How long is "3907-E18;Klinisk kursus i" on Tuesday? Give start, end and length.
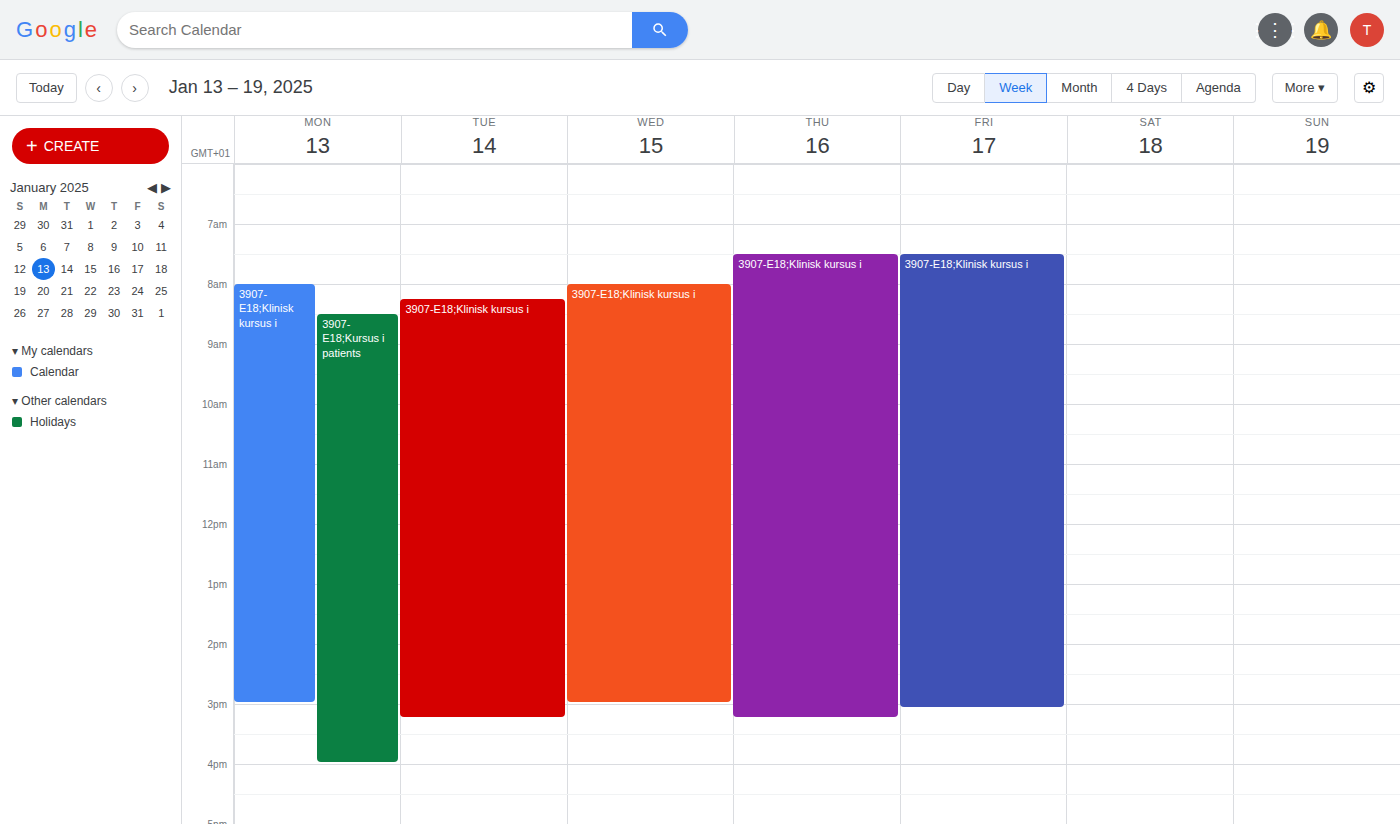
8:15 AM to 3:15 PM, 7 hours